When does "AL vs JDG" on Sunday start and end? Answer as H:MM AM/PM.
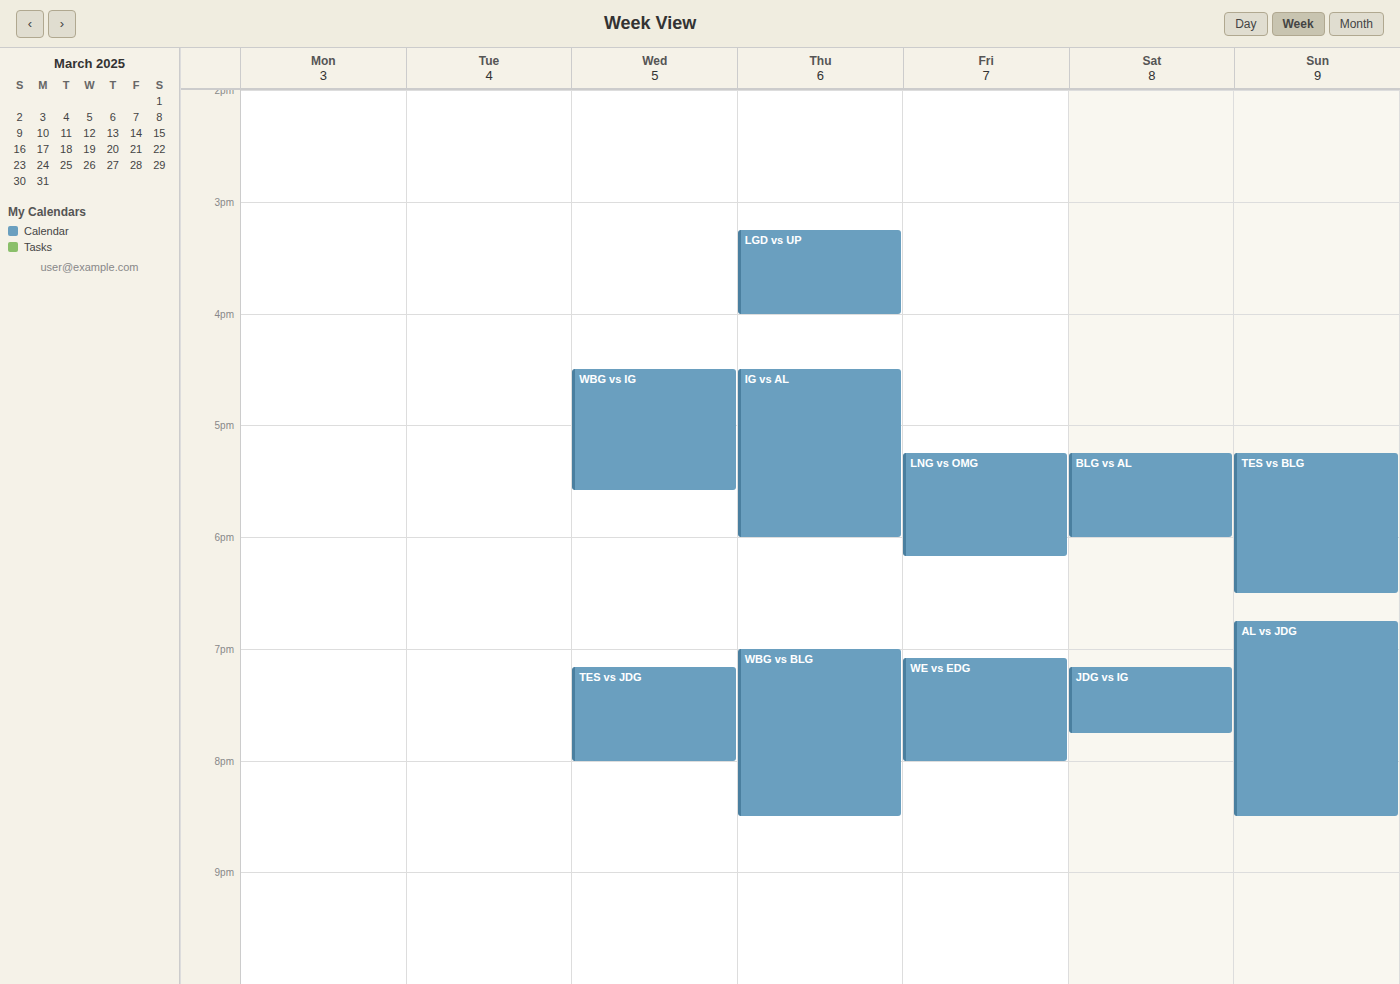
6:45 PM to 8:30 PM